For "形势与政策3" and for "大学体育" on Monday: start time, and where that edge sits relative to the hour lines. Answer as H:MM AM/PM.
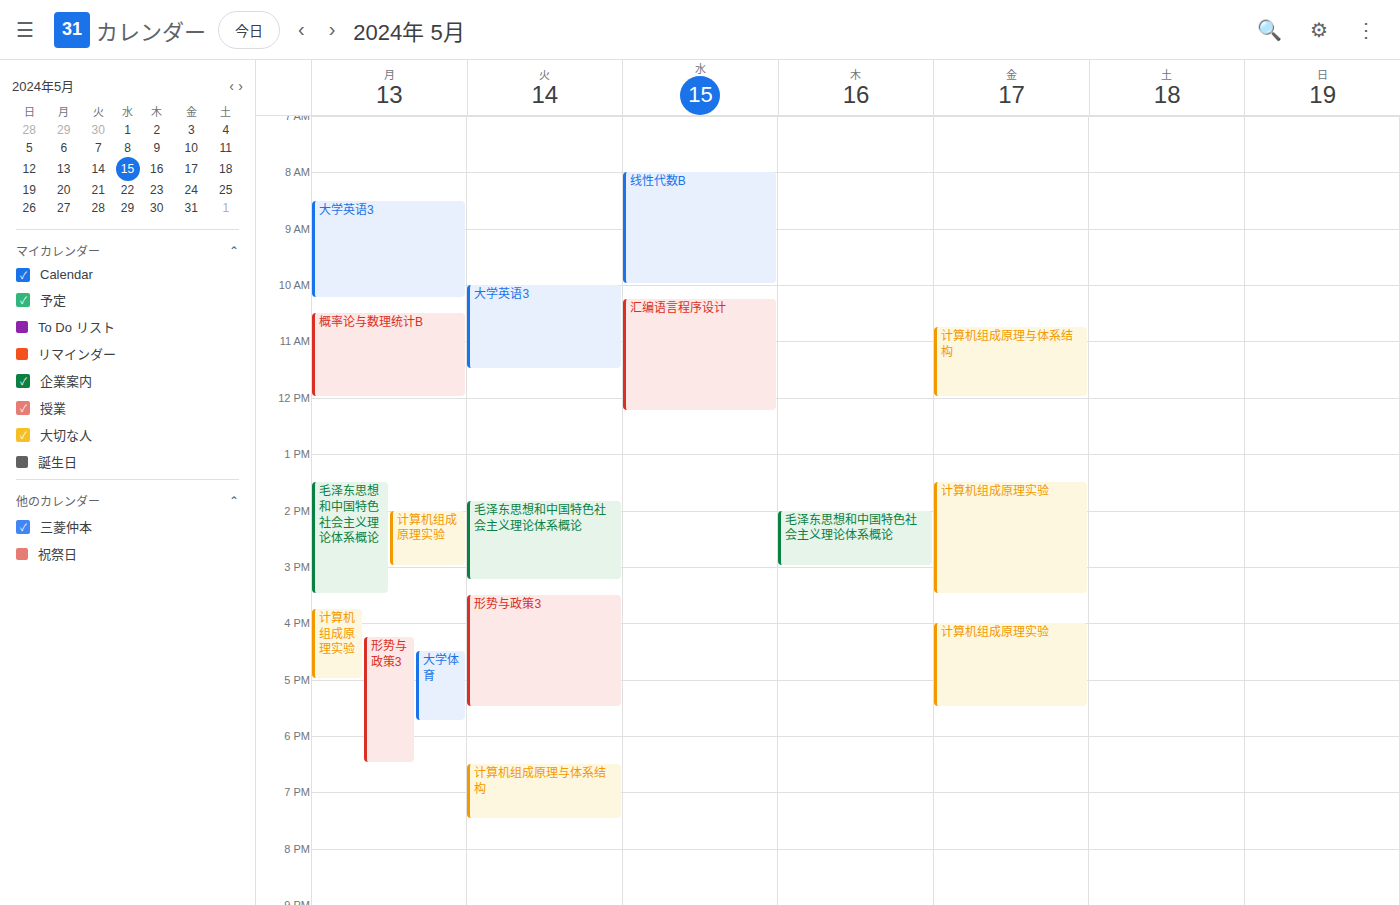
"形势与政策3": 4:15 PM, neither: a quarter of the way from the 4 PM line to the 5 PM line. "大学体育": 4:30 PM, halfway between the 4 PM and 5 PM lines.